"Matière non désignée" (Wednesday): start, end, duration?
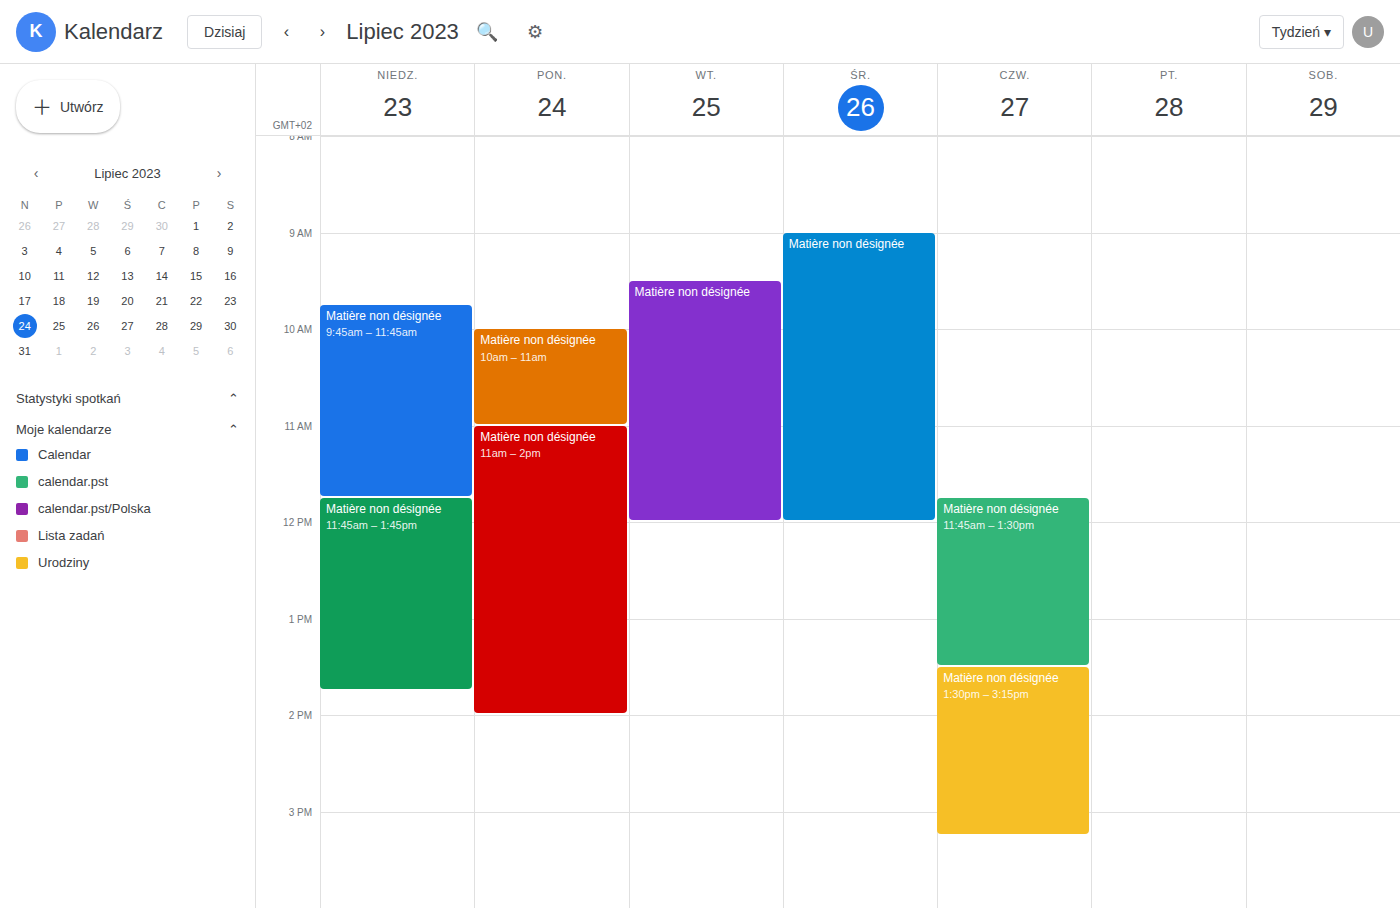
9:00 AM to 12:00 PM, 3 hours